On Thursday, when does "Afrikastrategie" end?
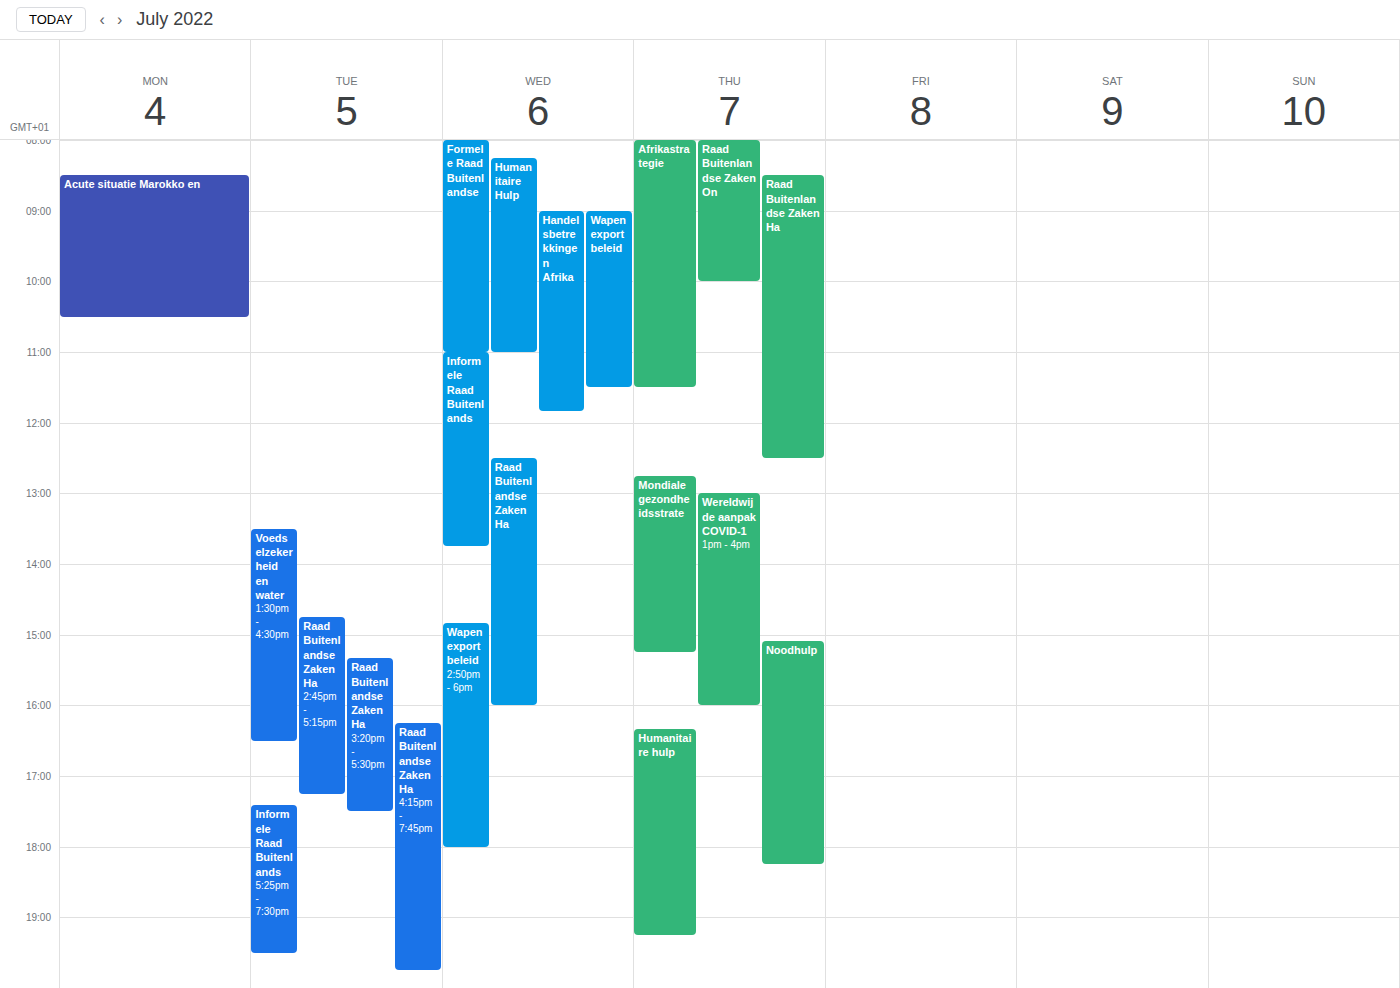
11:30 AM